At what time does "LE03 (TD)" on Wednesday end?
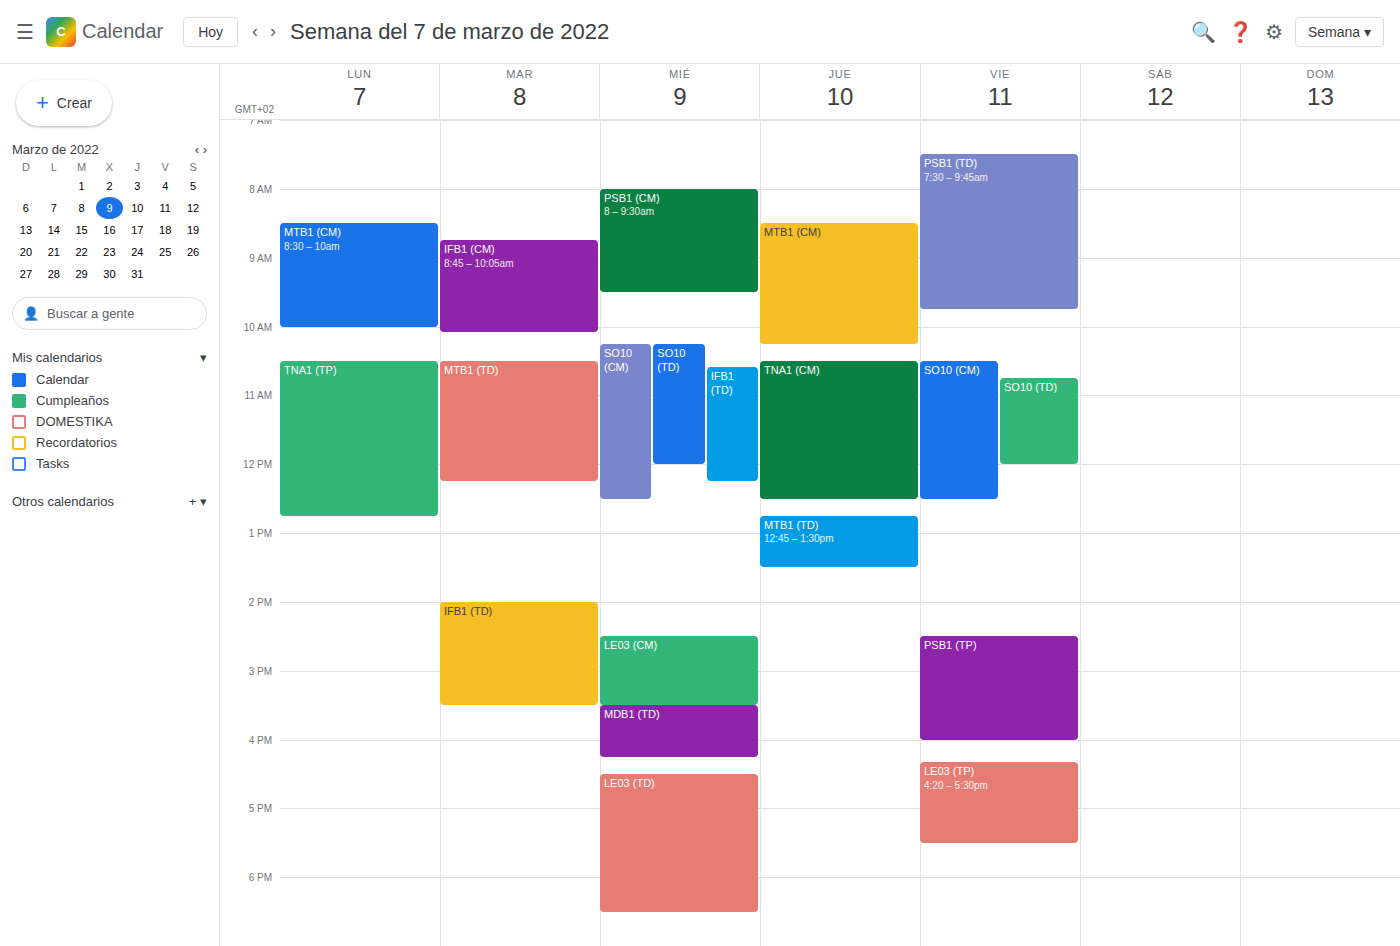
6:30 PM